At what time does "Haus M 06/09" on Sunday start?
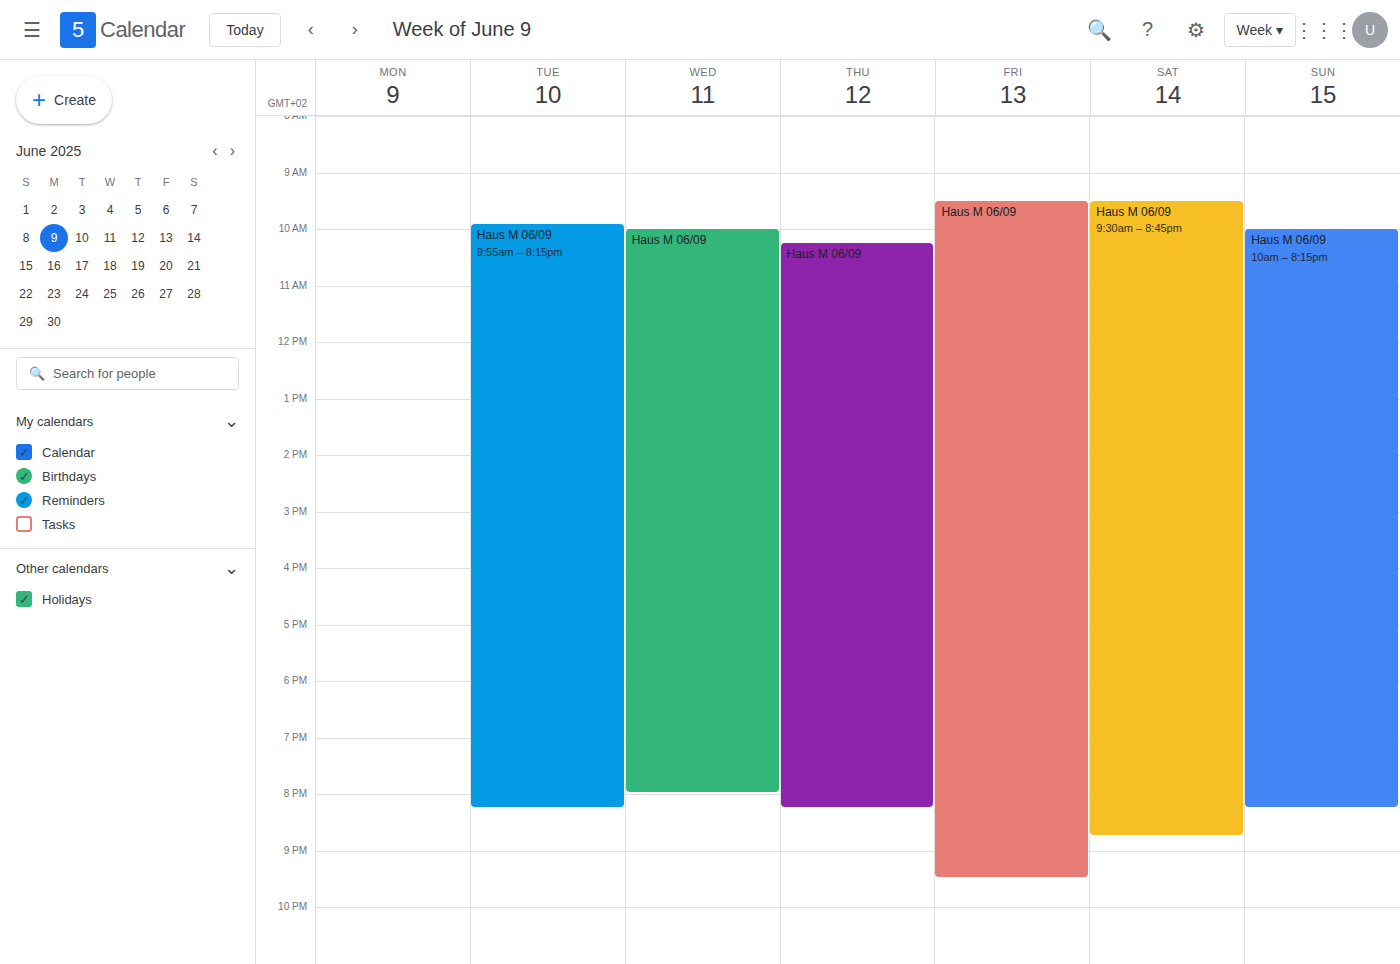
10:00 AM